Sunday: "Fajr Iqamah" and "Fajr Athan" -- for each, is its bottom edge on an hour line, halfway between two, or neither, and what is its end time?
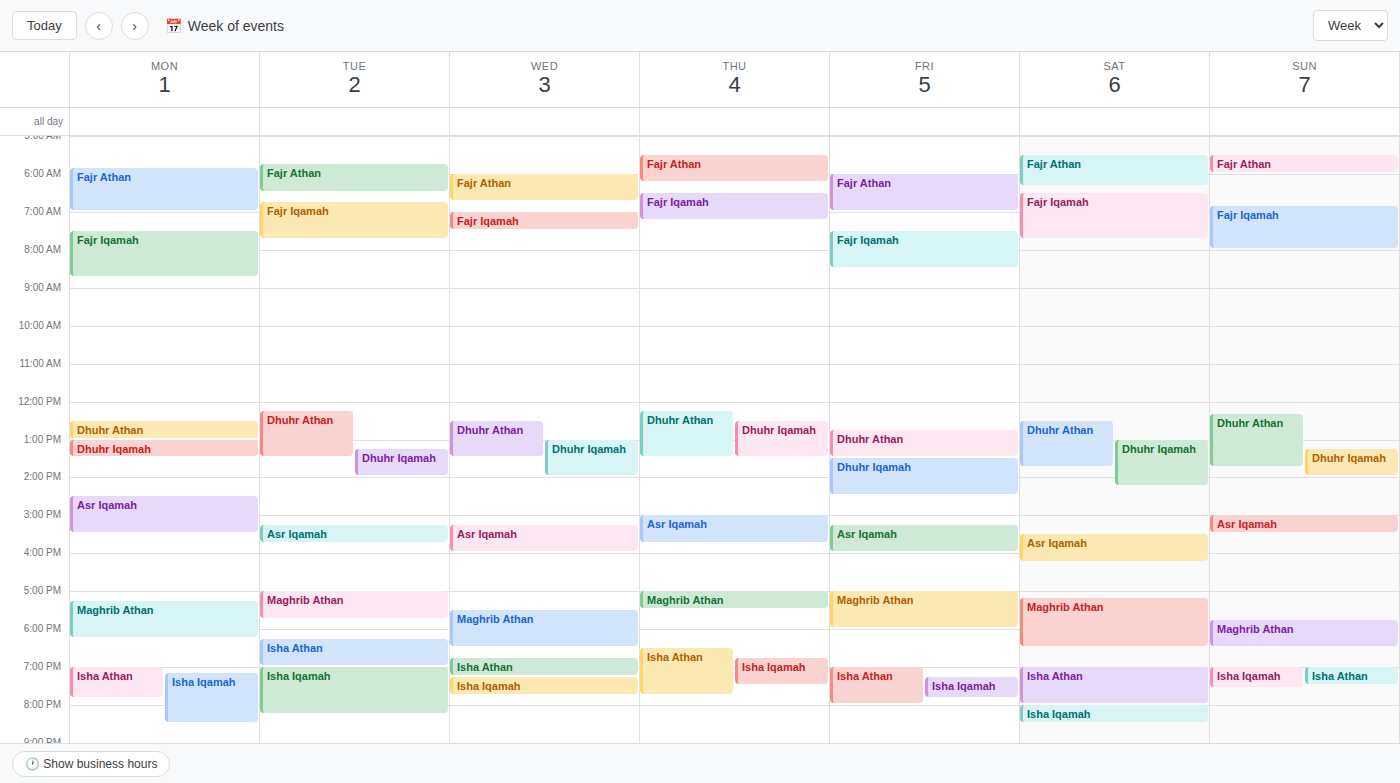
"Fajr Iqamah": 8:00 AM, exactly on the 8 AM line. "Fajr Athan": 6:00 AM, exactly on the 6 AM line.